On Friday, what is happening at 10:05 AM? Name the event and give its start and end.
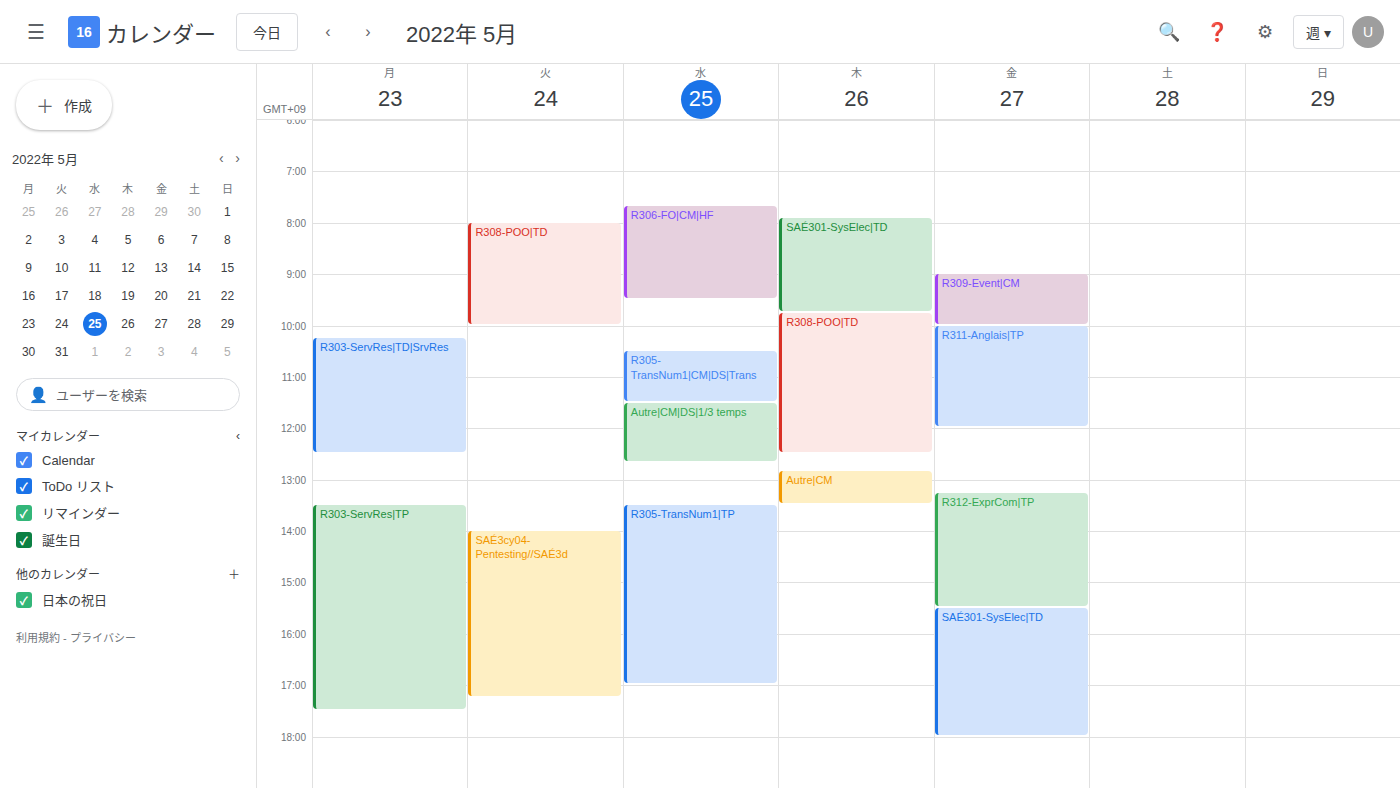
"R311-Anglais|TP", 10:00 AM to 12:00 PM